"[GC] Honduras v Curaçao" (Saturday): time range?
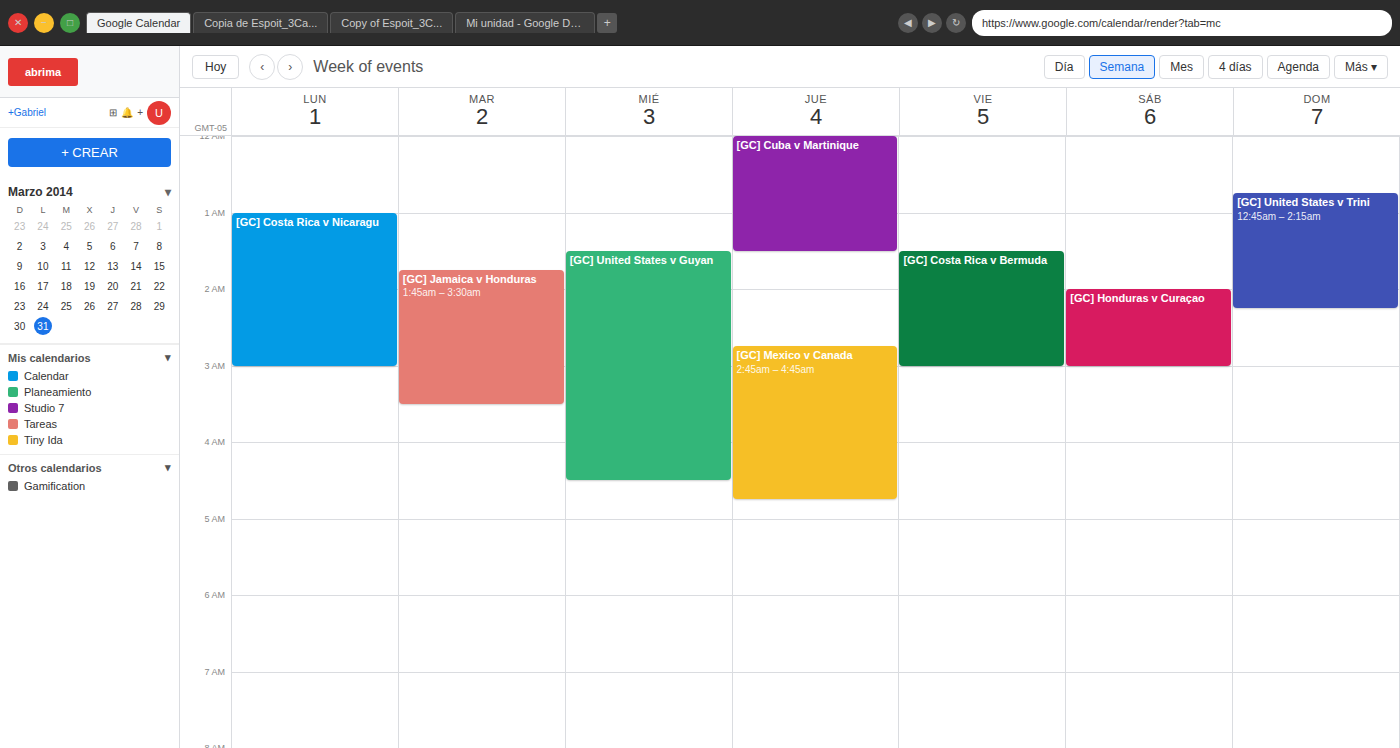
2:00 AM to 3:00 AM